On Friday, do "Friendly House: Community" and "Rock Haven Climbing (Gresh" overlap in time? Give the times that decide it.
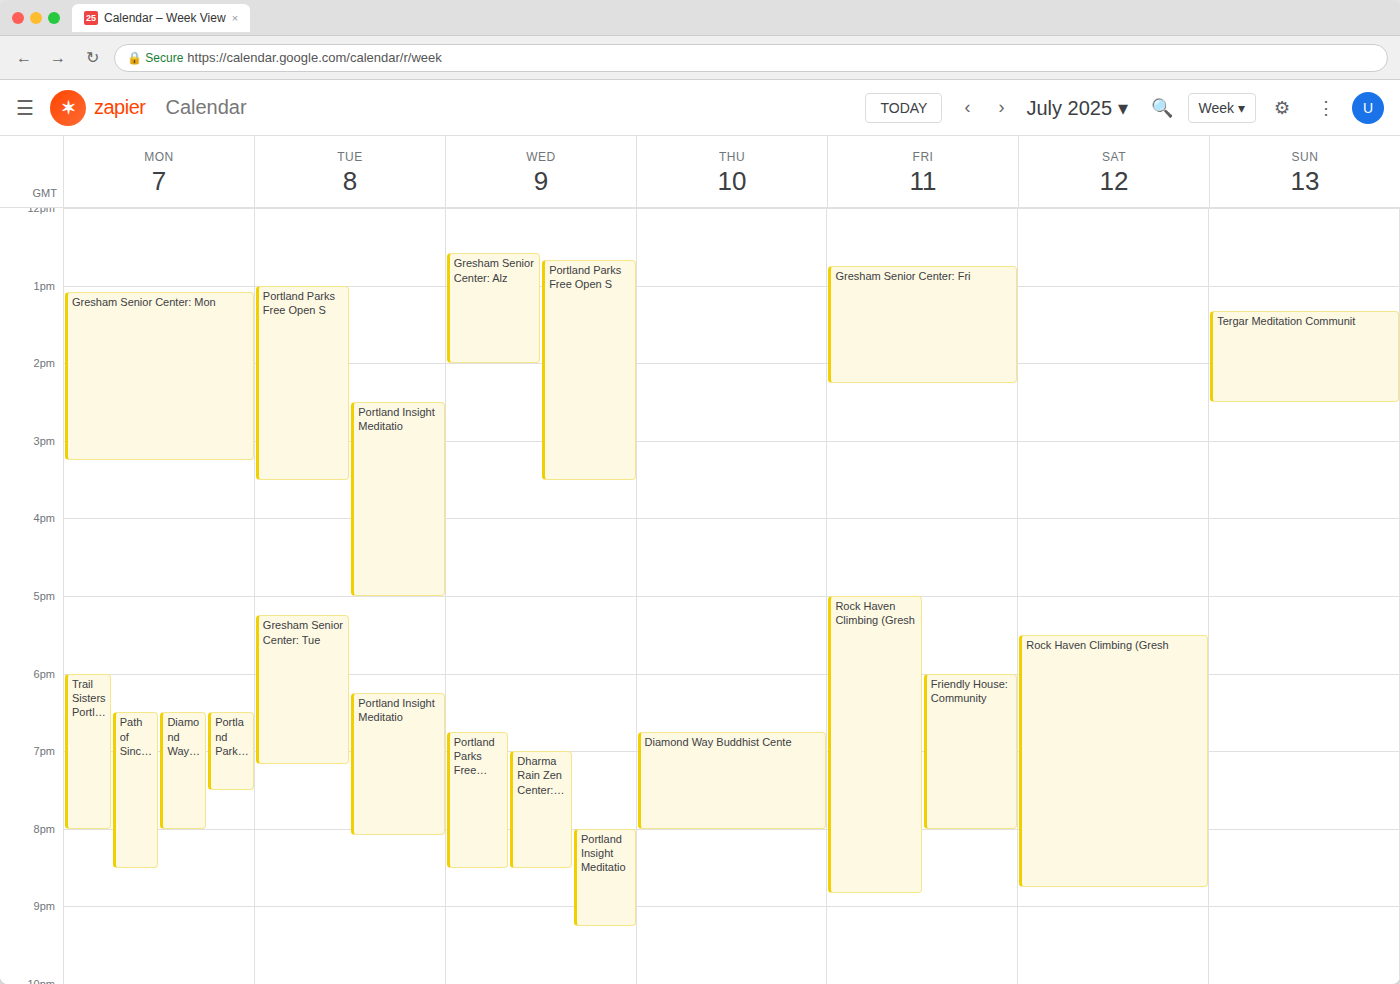
"Friendly House: Community" runs 6:00 PM to 8:00 PM, inside "Rock Haven Climbing (Gresh" -- they overlap.